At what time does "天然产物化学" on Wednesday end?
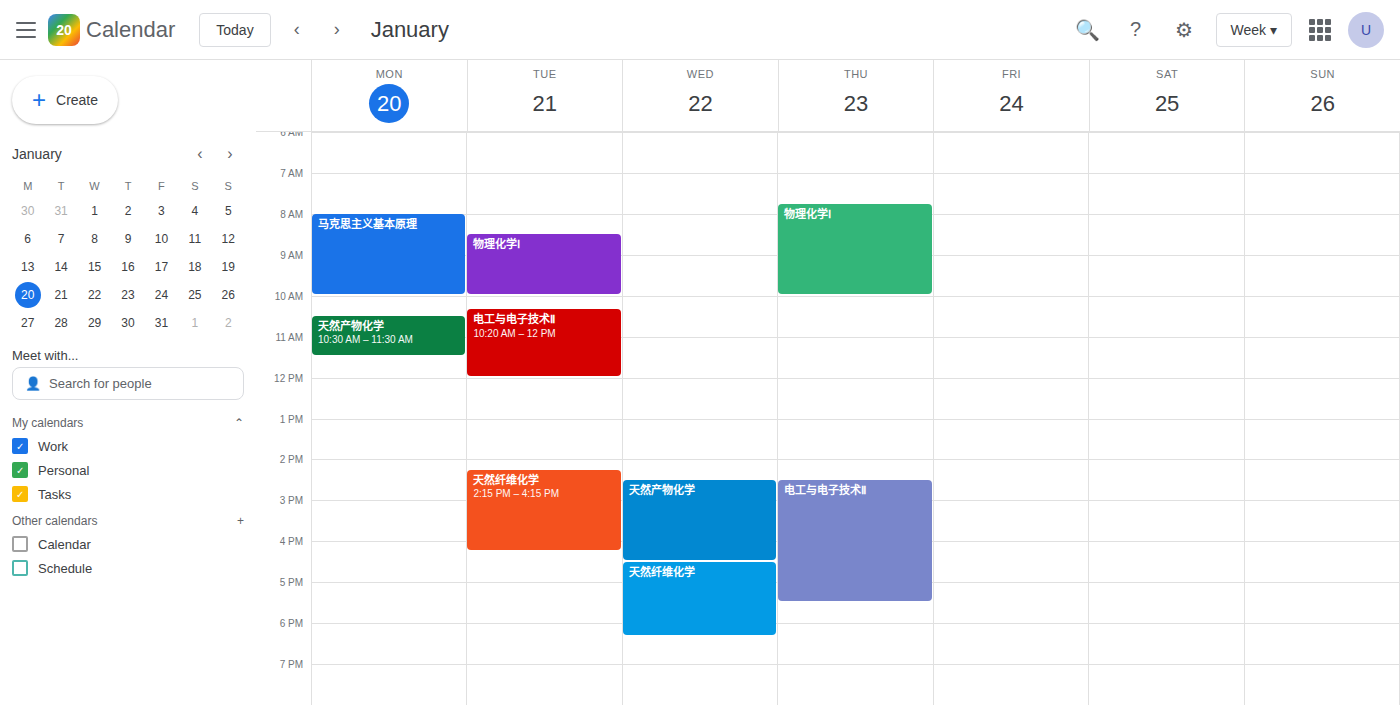
4:30 PM